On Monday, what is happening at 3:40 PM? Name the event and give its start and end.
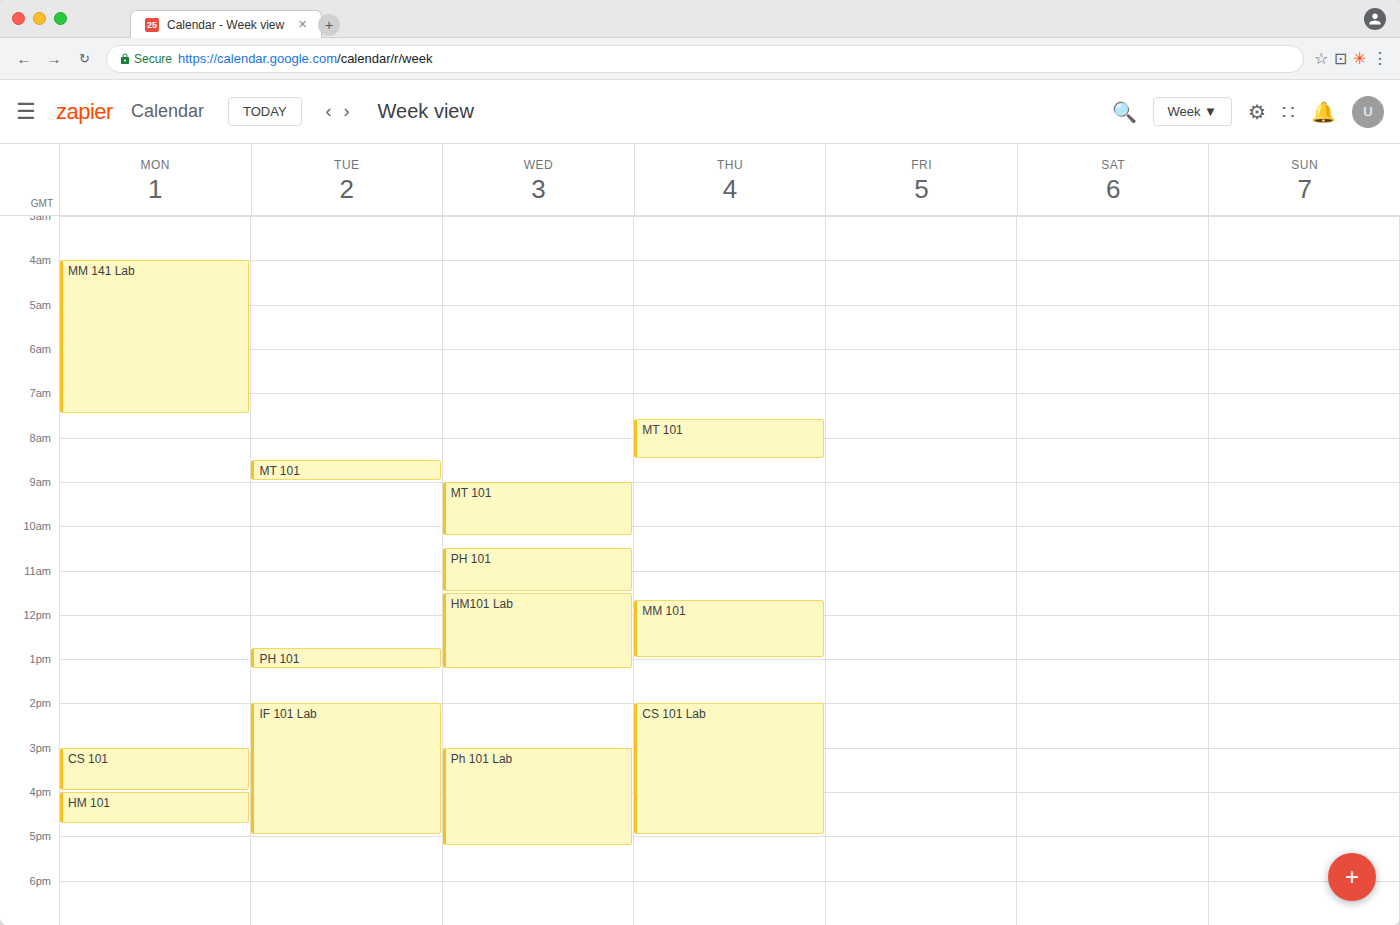
"CS 101", 3:00 PM to 4:00 PM